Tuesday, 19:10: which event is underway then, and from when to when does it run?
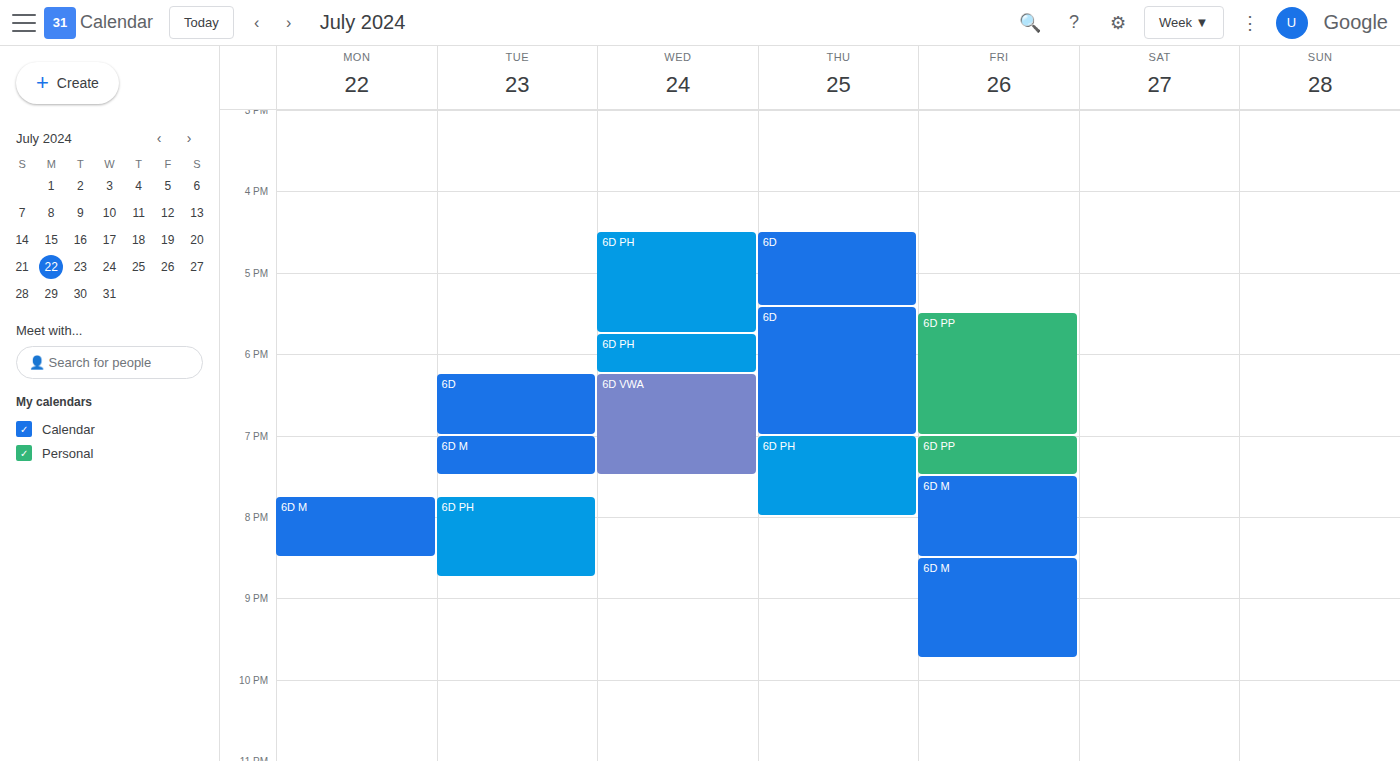
"6D M", 19:00 to 19:30